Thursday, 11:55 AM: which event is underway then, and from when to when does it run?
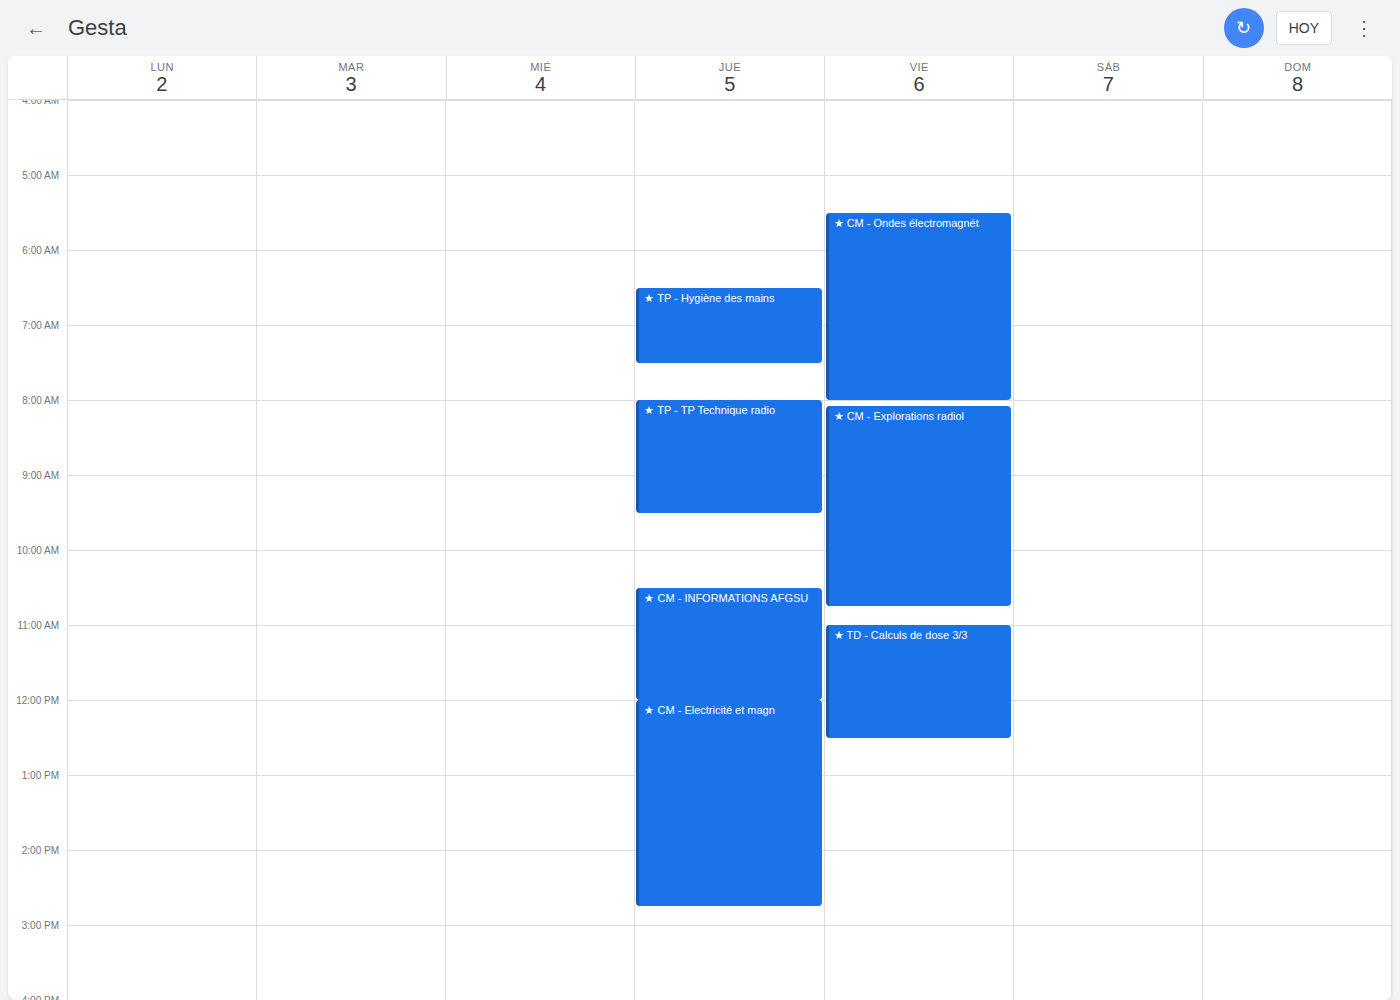
"★ CM - INFORMATIONS AFGSU", 10:30 AM to 12:00 PM